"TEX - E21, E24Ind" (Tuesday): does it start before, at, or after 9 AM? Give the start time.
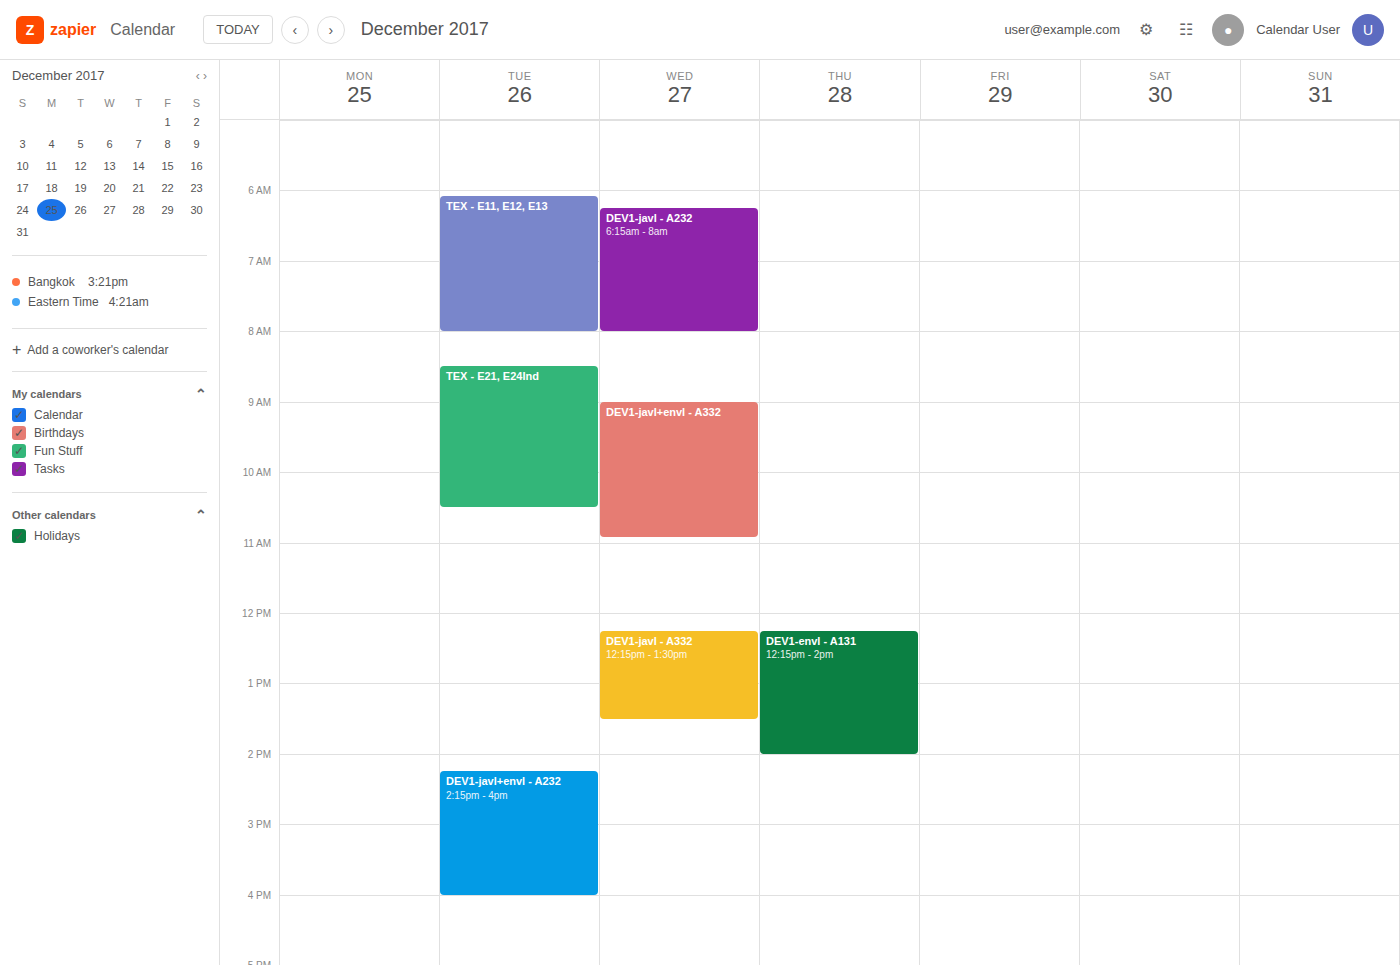
8:30 AM -- before 9 AM, 30 minutes above the 9 AM line.